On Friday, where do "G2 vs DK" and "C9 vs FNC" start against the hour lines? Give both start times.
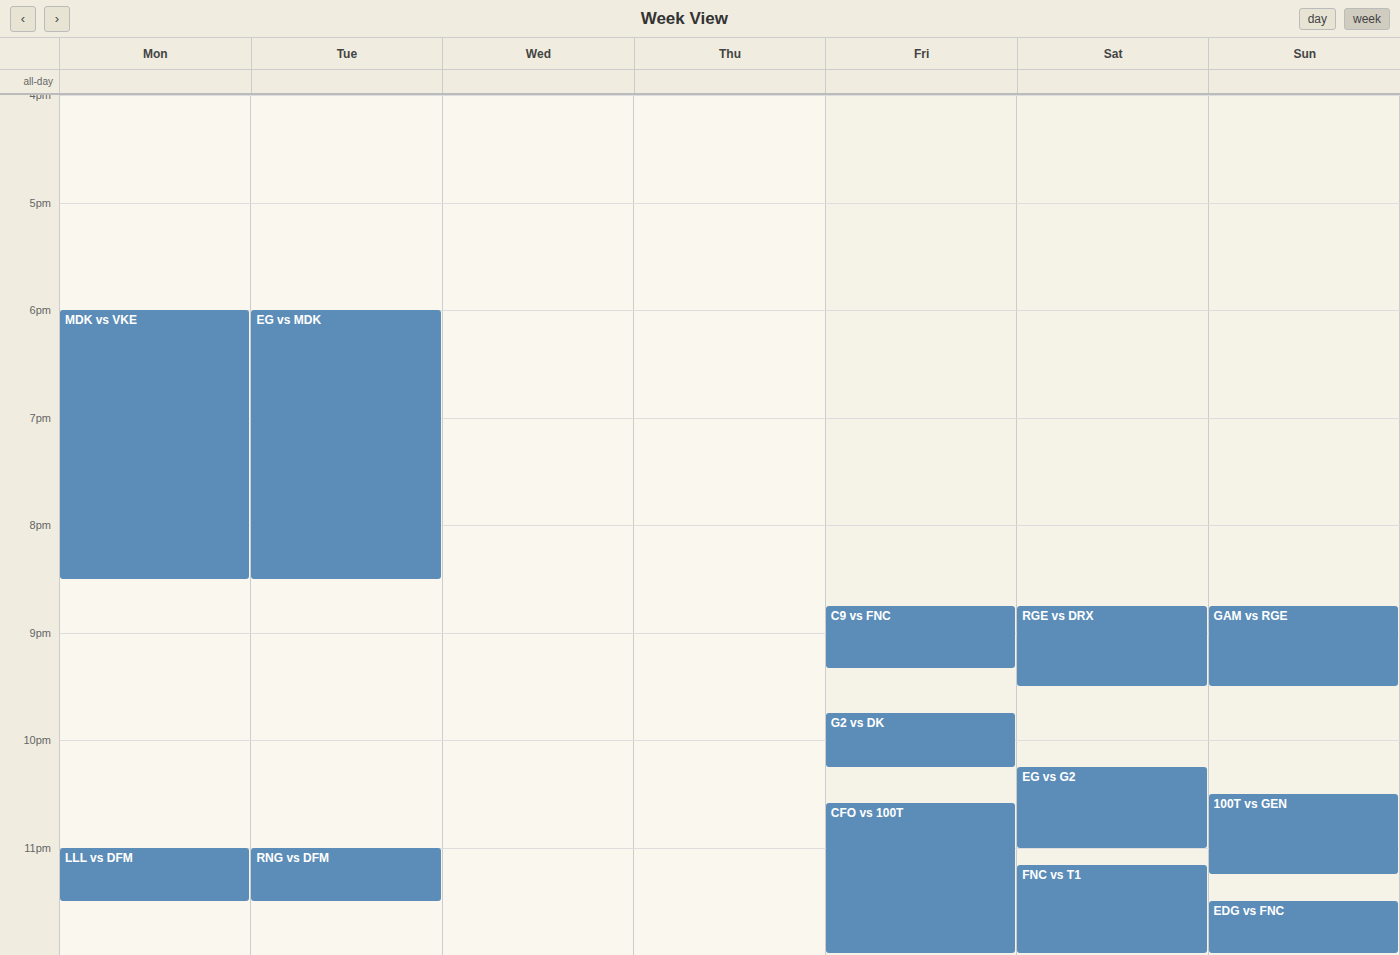
"G2 vs DK": 9:45 PM, neither: three quarters of the way from the 9 PM line to the 10 PM line. "C9 vs FNC": 8:45 PM, neither: three quarters of the way from the 8 PM line to the 9 PM line.